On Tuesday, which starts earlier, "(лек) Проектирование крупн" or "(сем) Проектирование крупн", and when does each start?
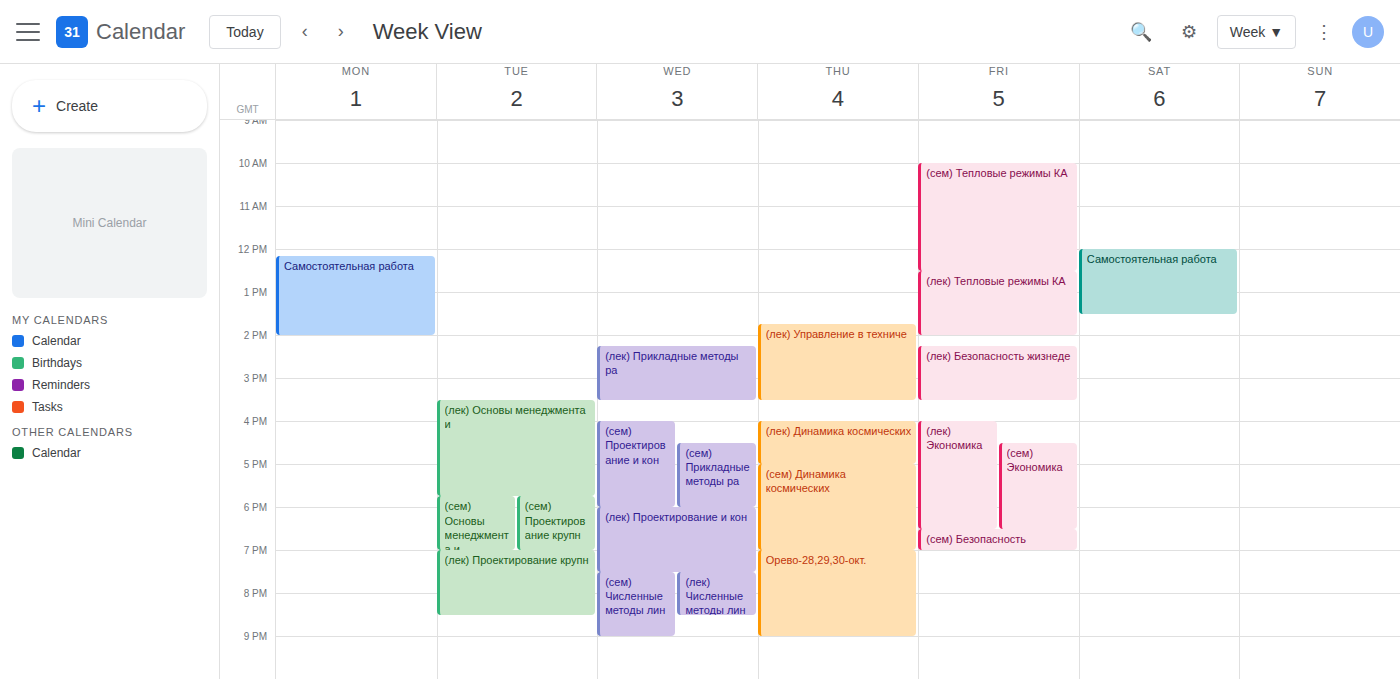
"(сем) Проектирование крупн" 5:45 PM; "(лек) Проектирование крупн" 7:00 PM.